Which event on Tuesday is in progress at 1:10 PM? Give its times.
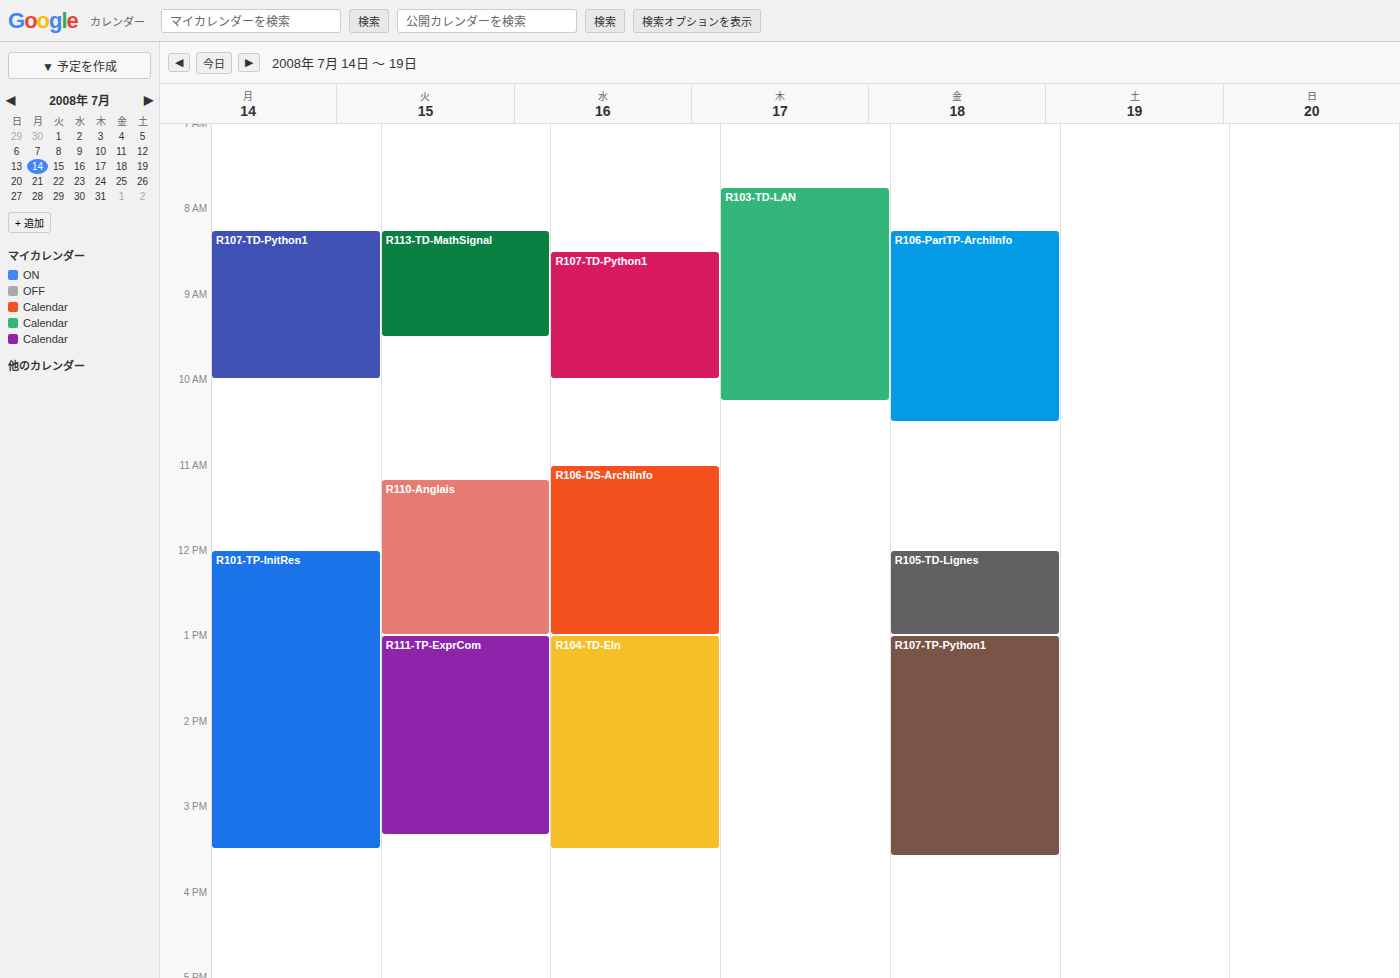
"R111-TP-ExprCom", 1:00 PM to 3:20 PM